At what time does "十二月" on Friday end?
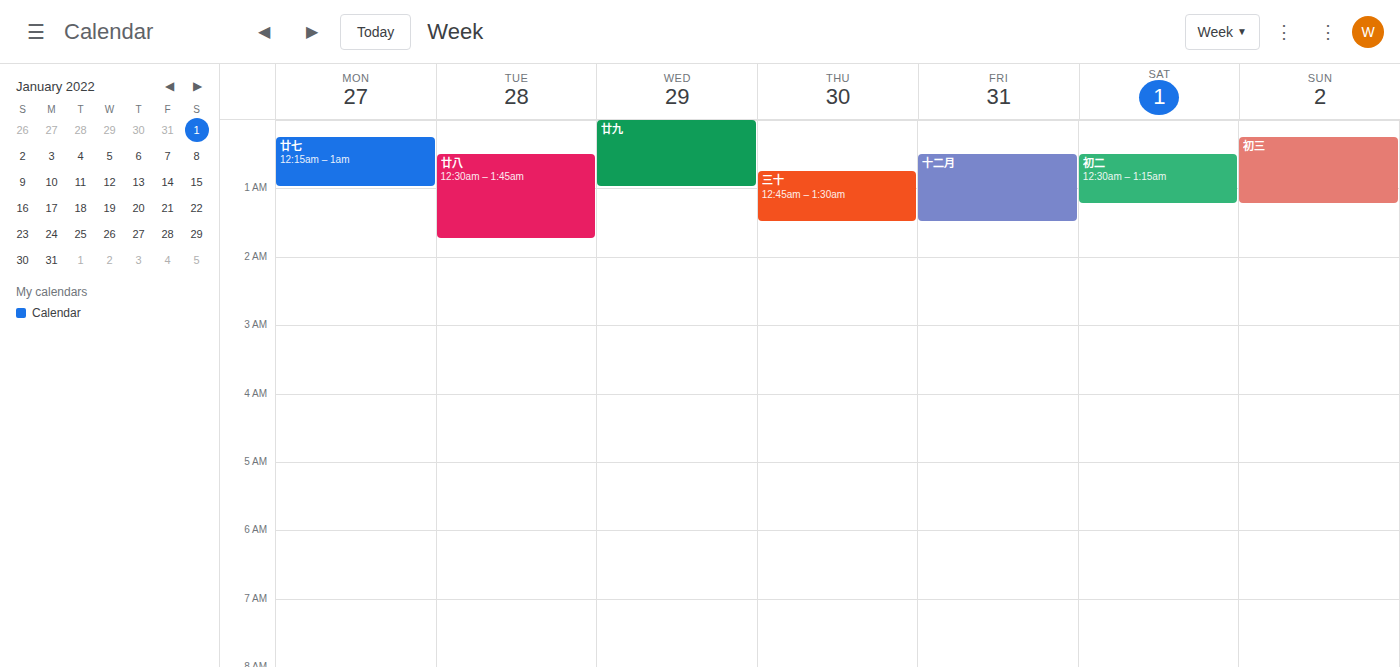
1:30 AM